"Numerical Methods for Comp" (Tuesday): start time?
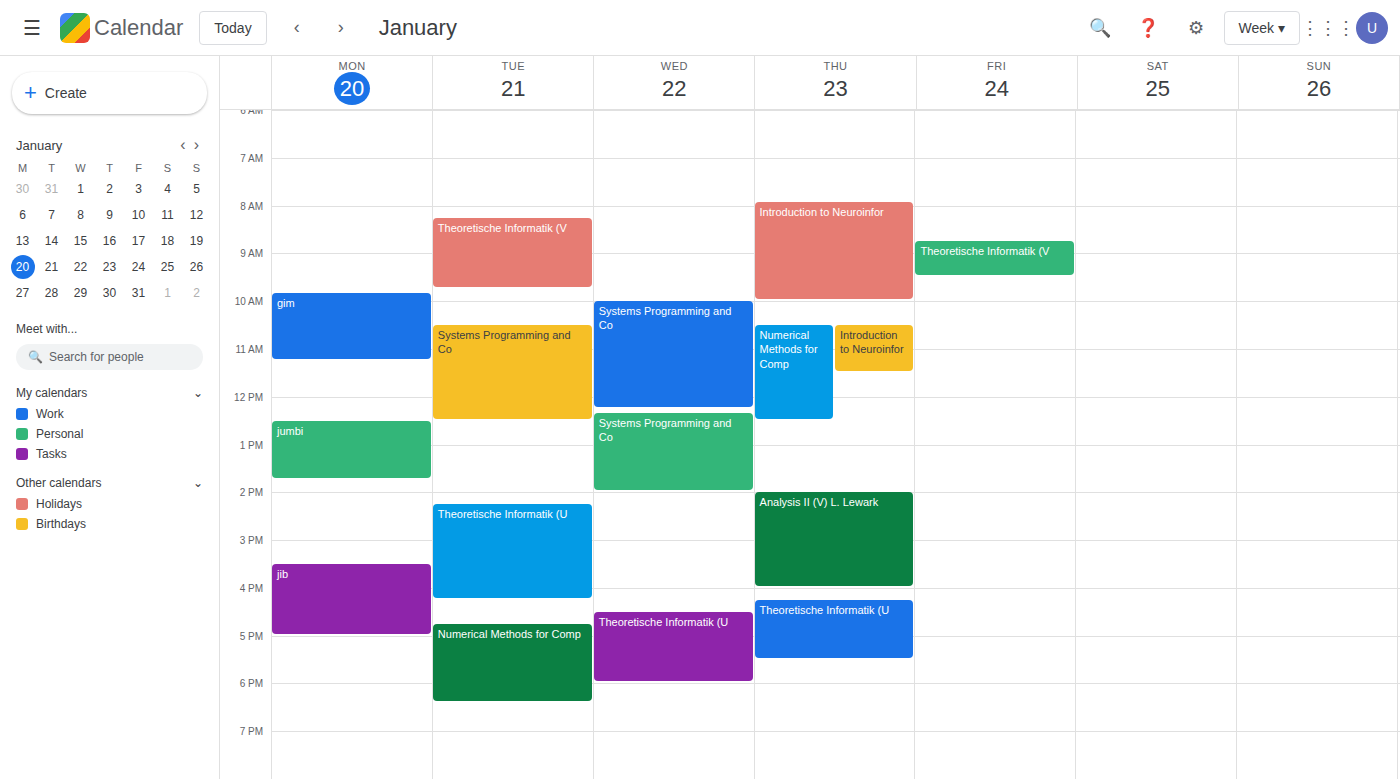
4:45 PM